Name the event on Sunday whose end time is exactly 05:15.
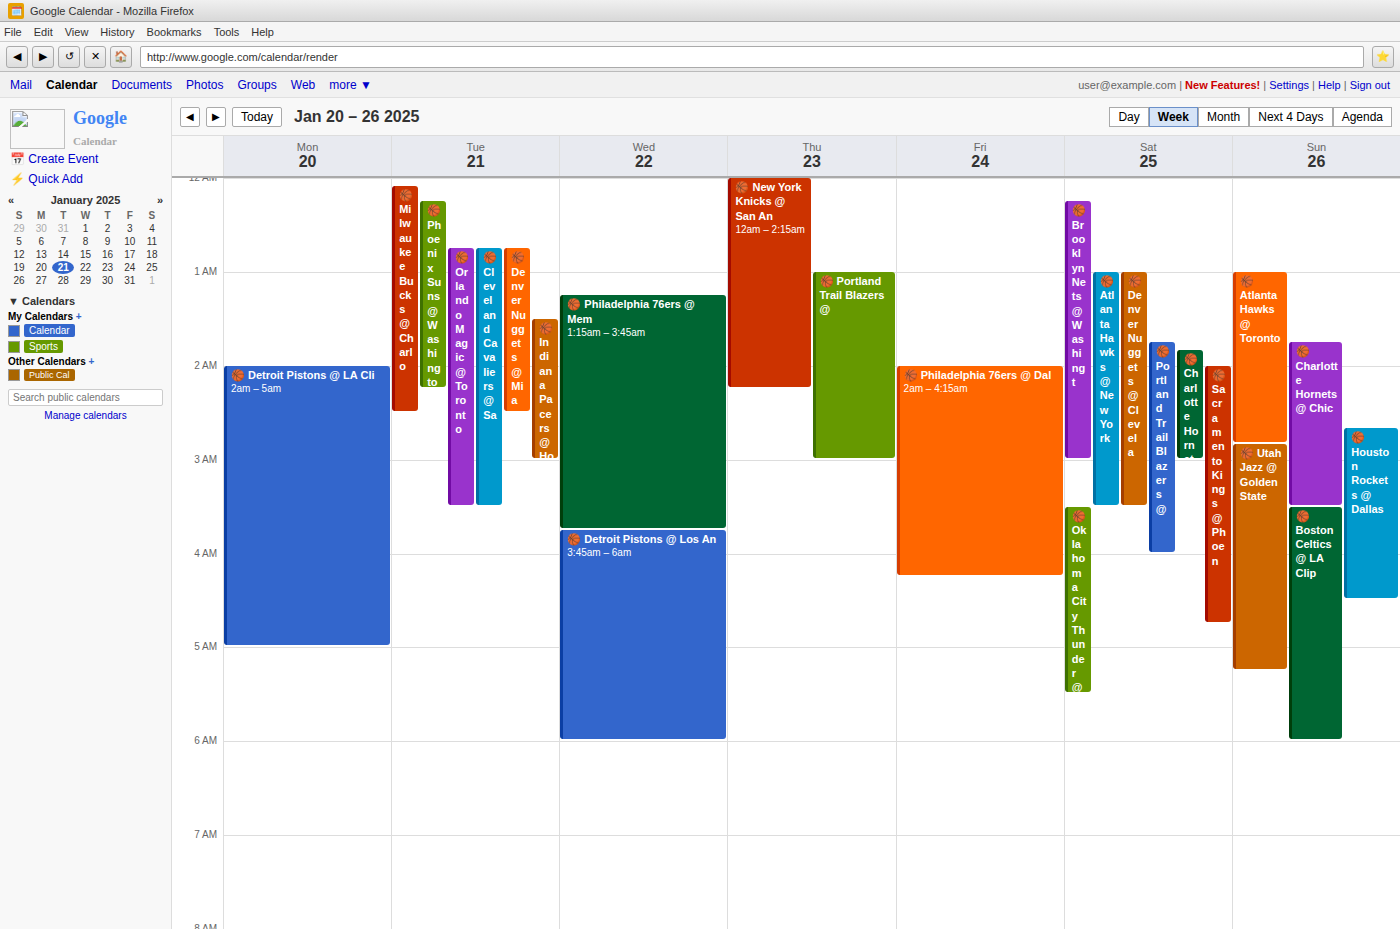
"🏀 Utah Jazz @ Golden State"